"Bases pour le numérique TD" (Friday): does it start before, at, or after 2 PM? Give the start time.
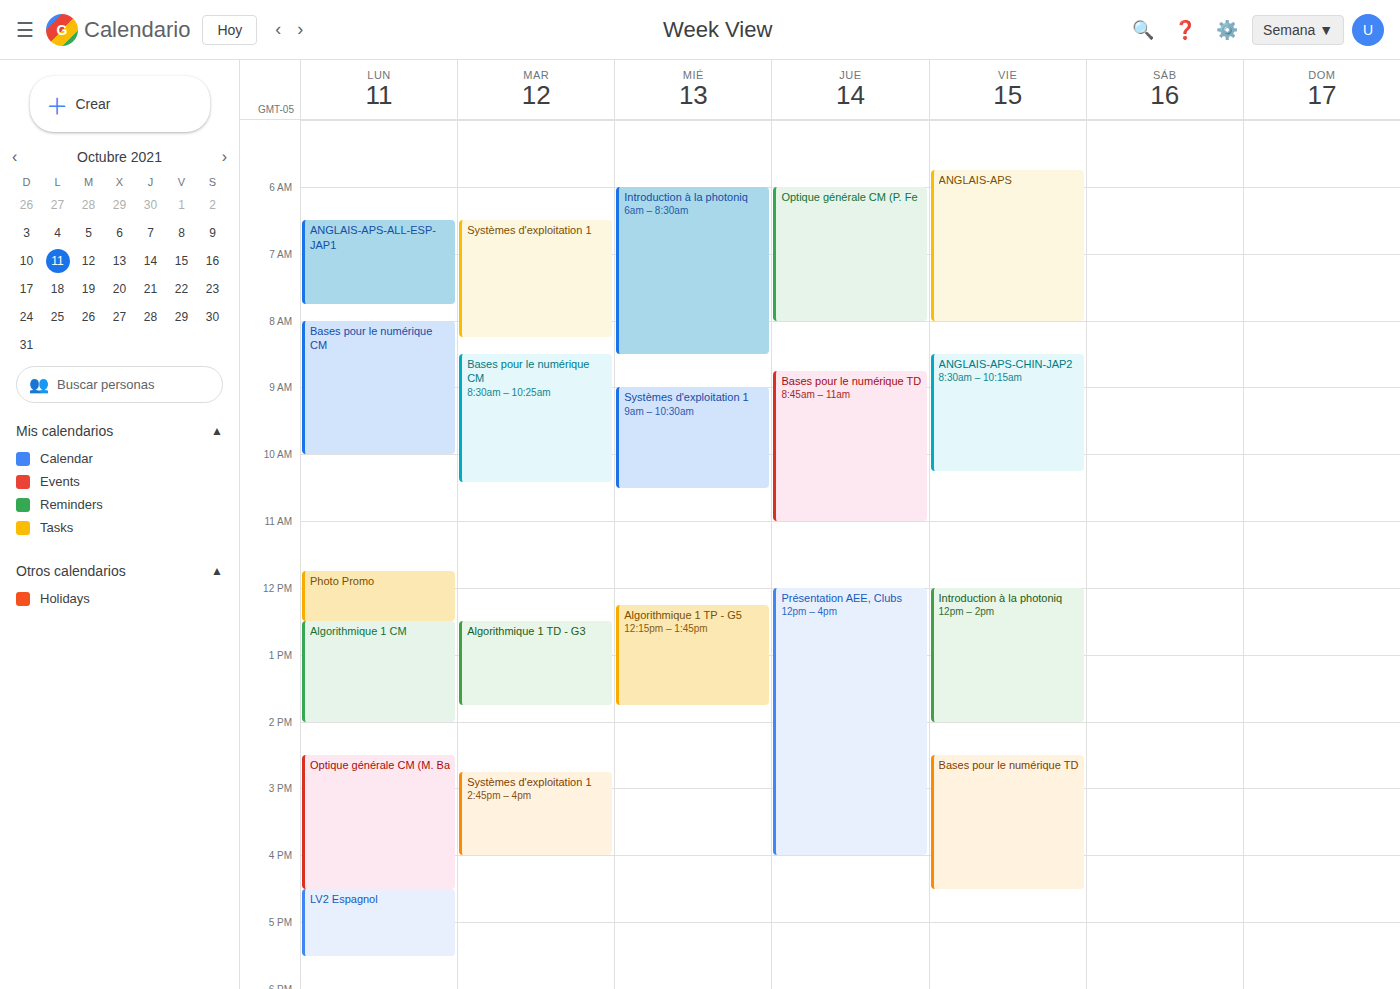
2:30 PM -- after 2 PM, 30 minutes below the 2 PM line.